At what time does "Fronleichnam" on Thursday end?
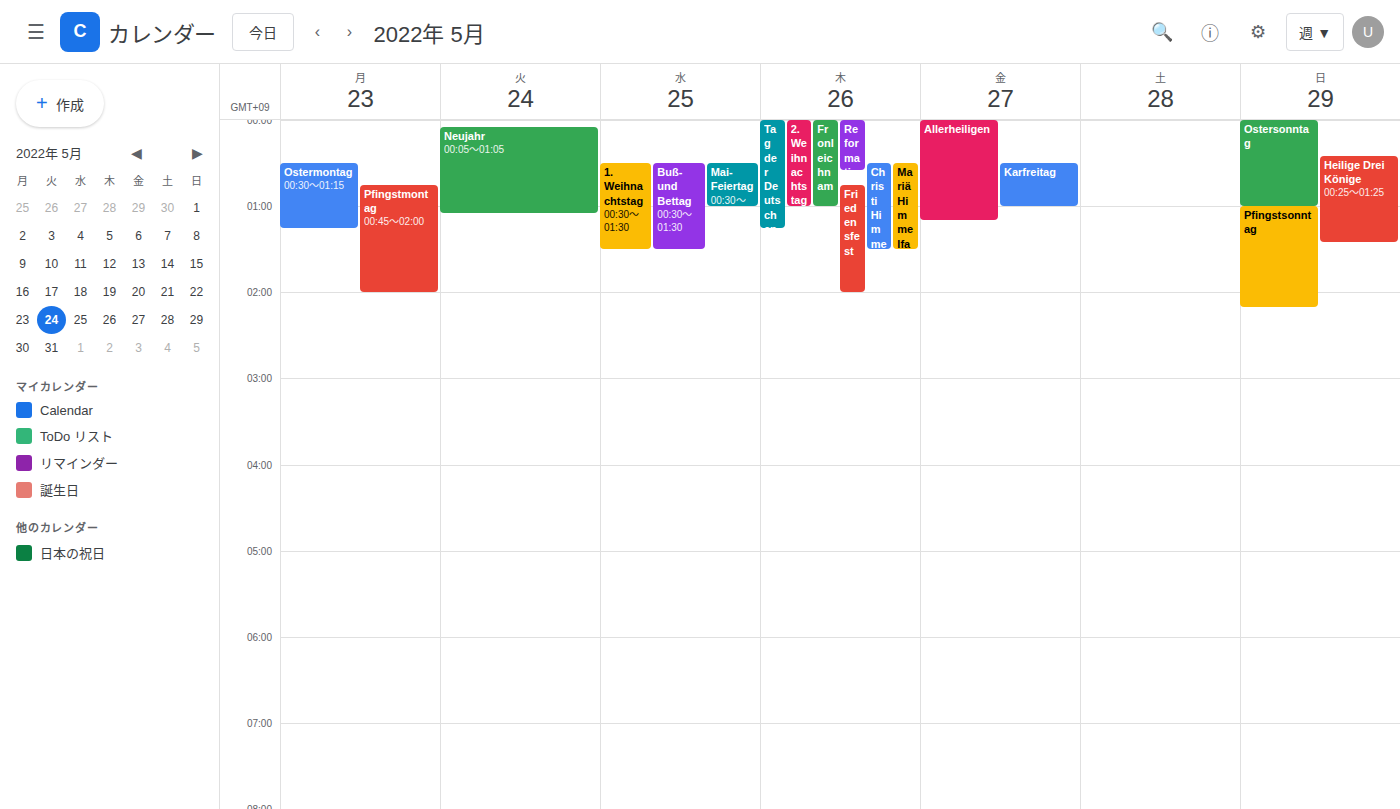
1:00 AM